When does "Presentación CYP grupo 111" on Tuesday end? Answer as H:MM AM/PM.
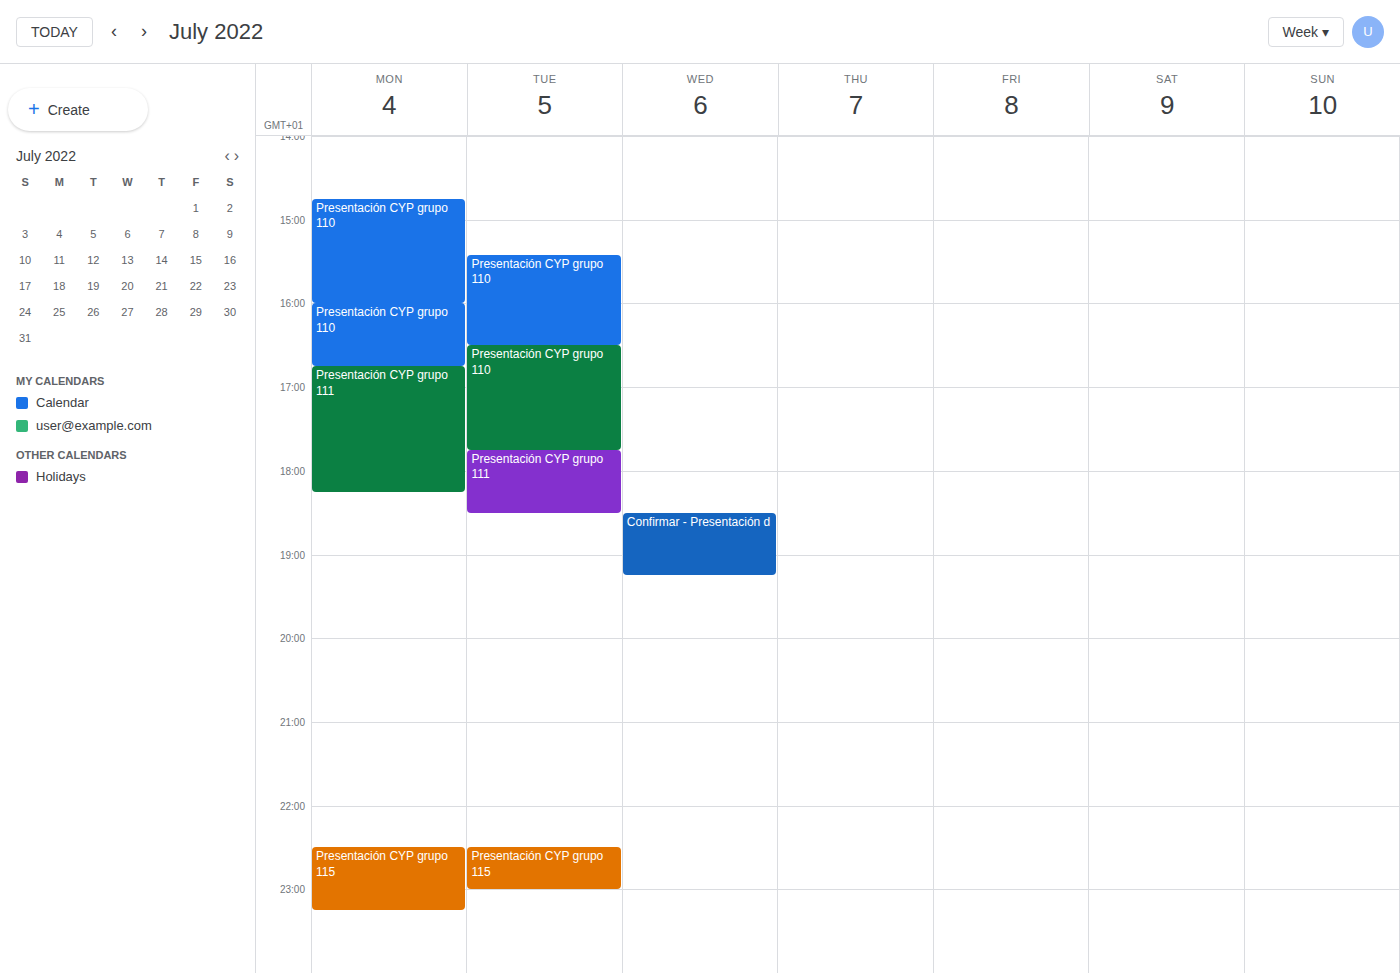
6:30 PM